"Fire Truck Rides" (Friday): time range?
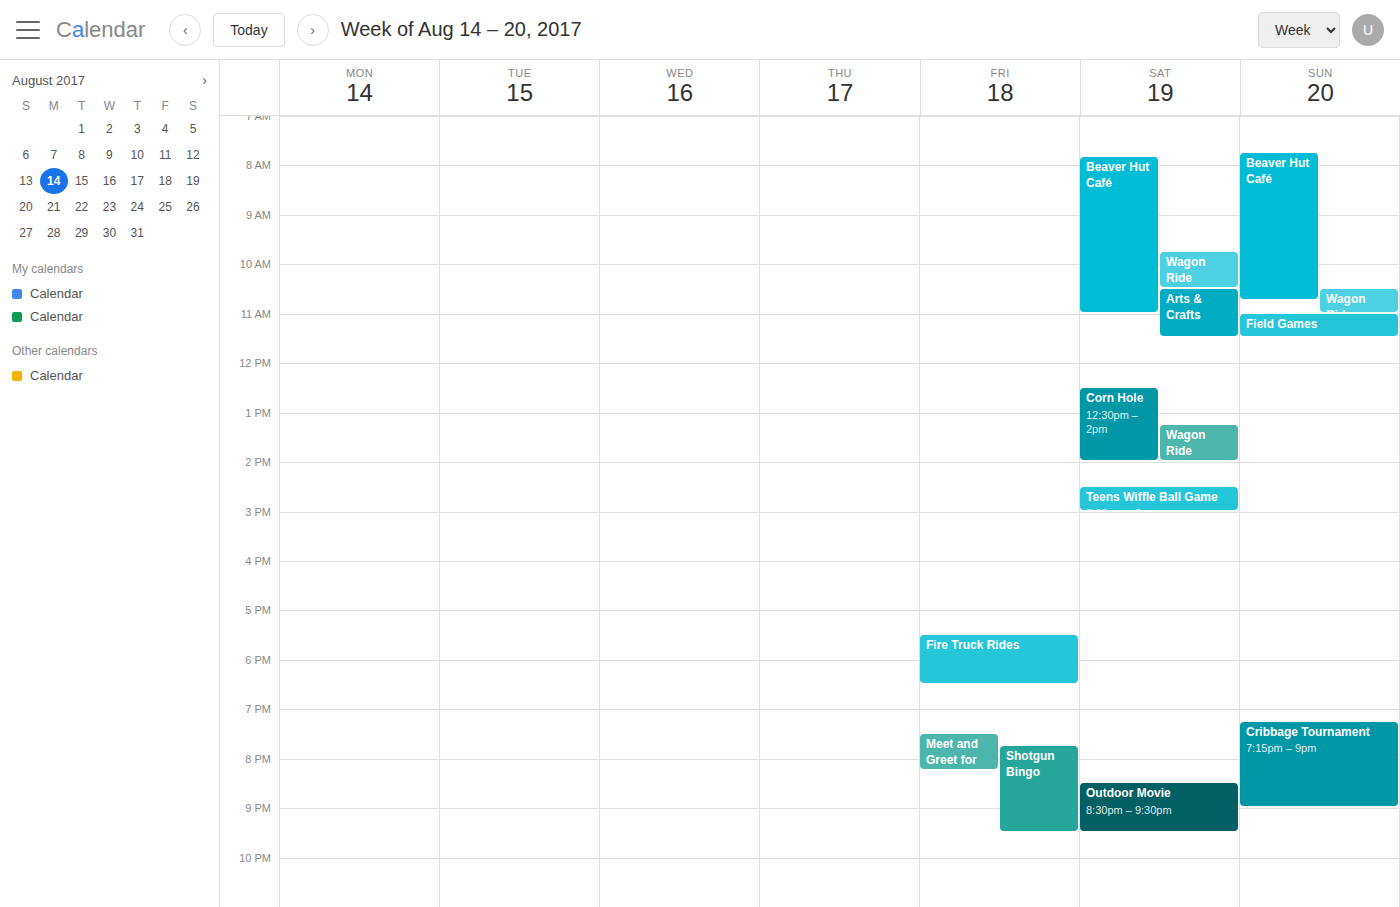
5:30 PM to 6:30 PM